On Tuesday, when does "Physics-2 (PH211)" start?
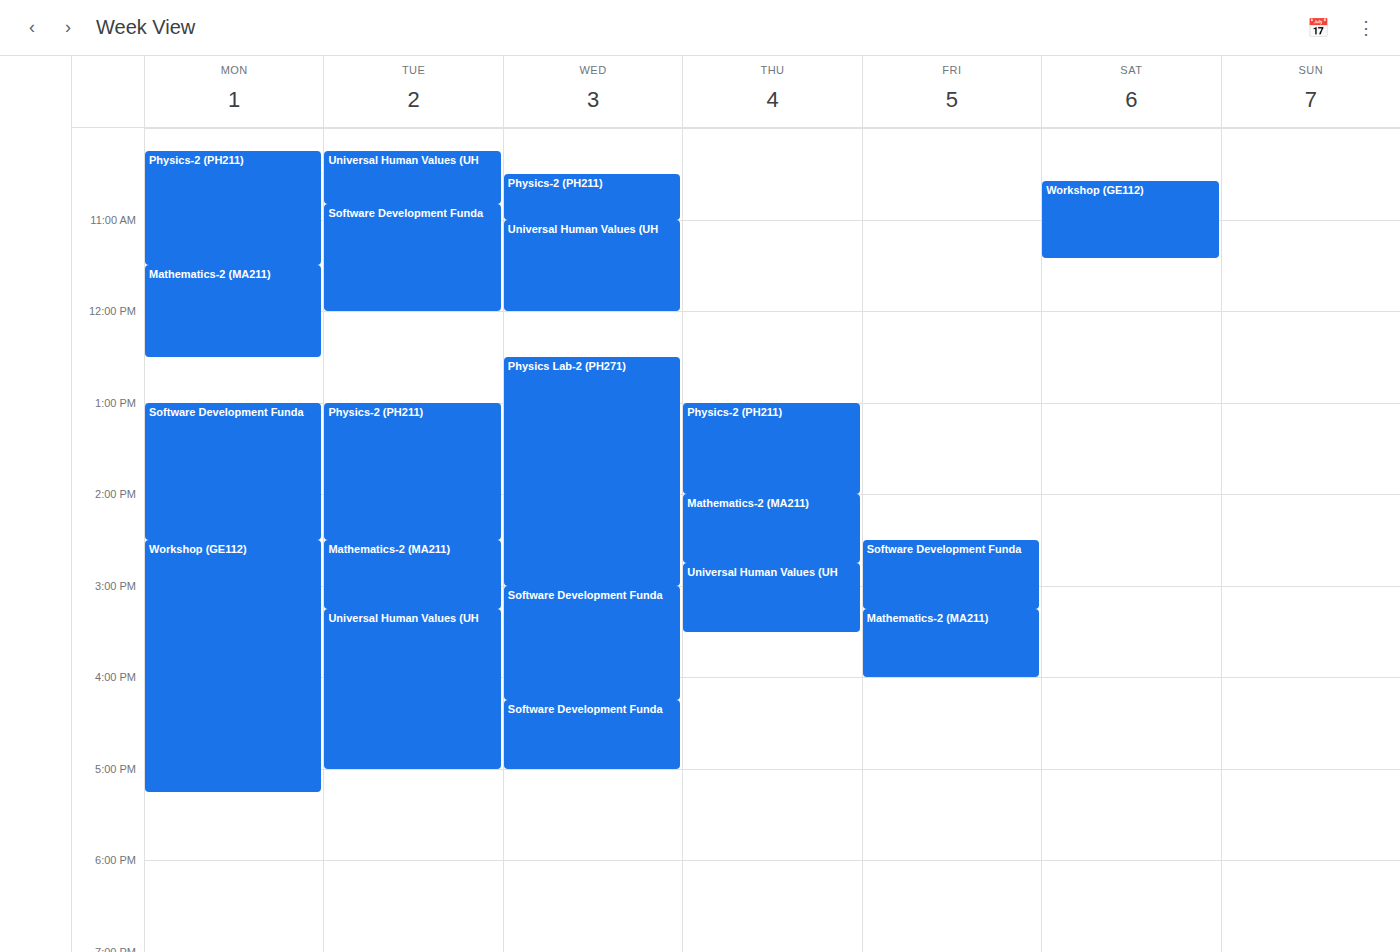
13:00